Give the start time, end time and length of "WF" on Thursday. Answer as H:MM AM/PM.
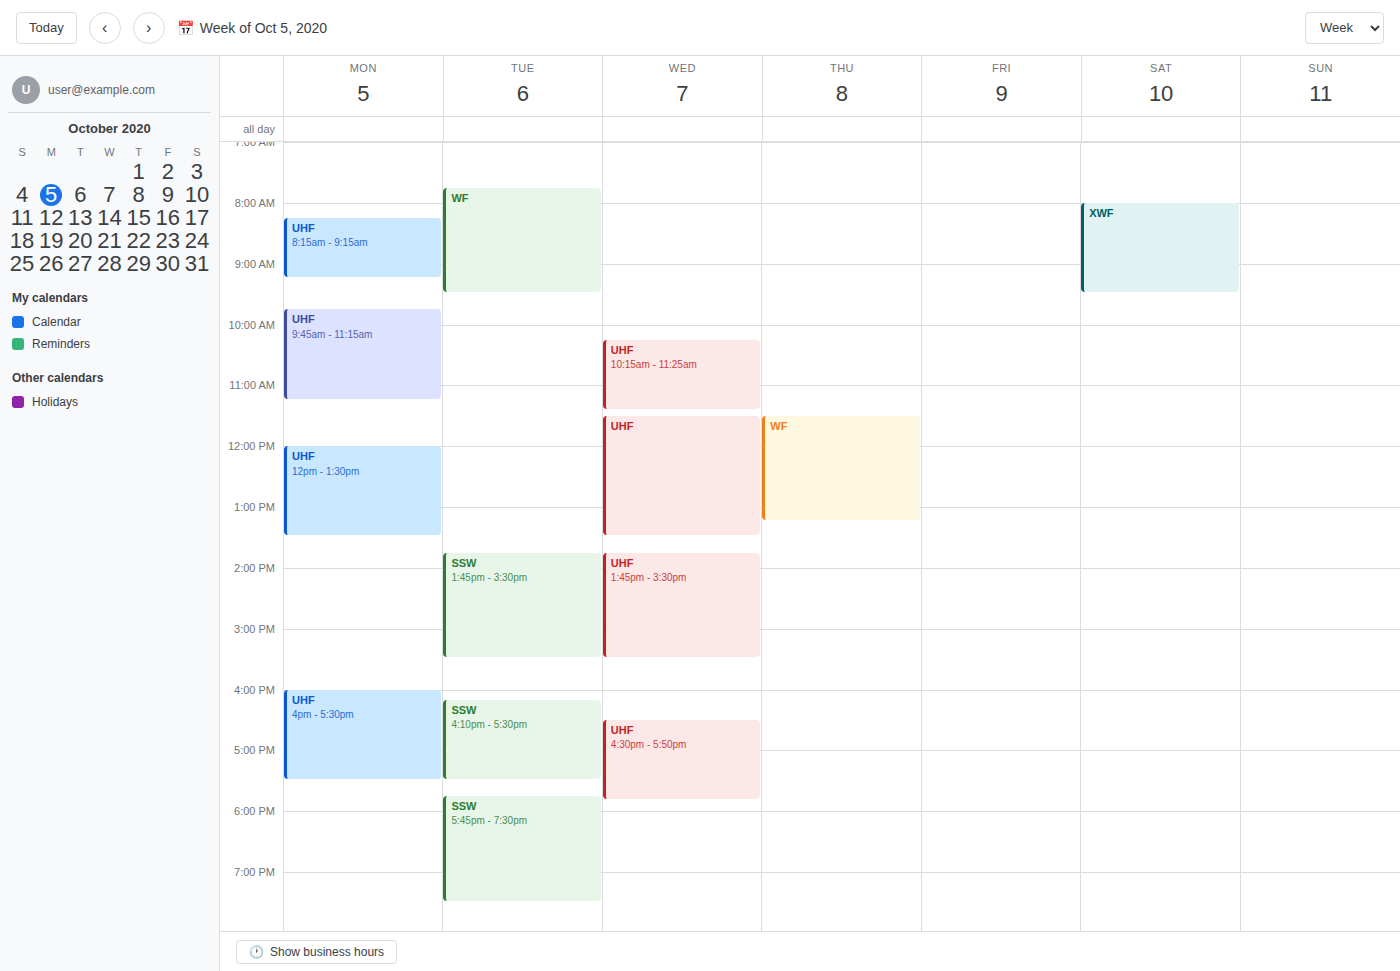
11:30 AM to 1:15 PM, 1 hour 45 minutes